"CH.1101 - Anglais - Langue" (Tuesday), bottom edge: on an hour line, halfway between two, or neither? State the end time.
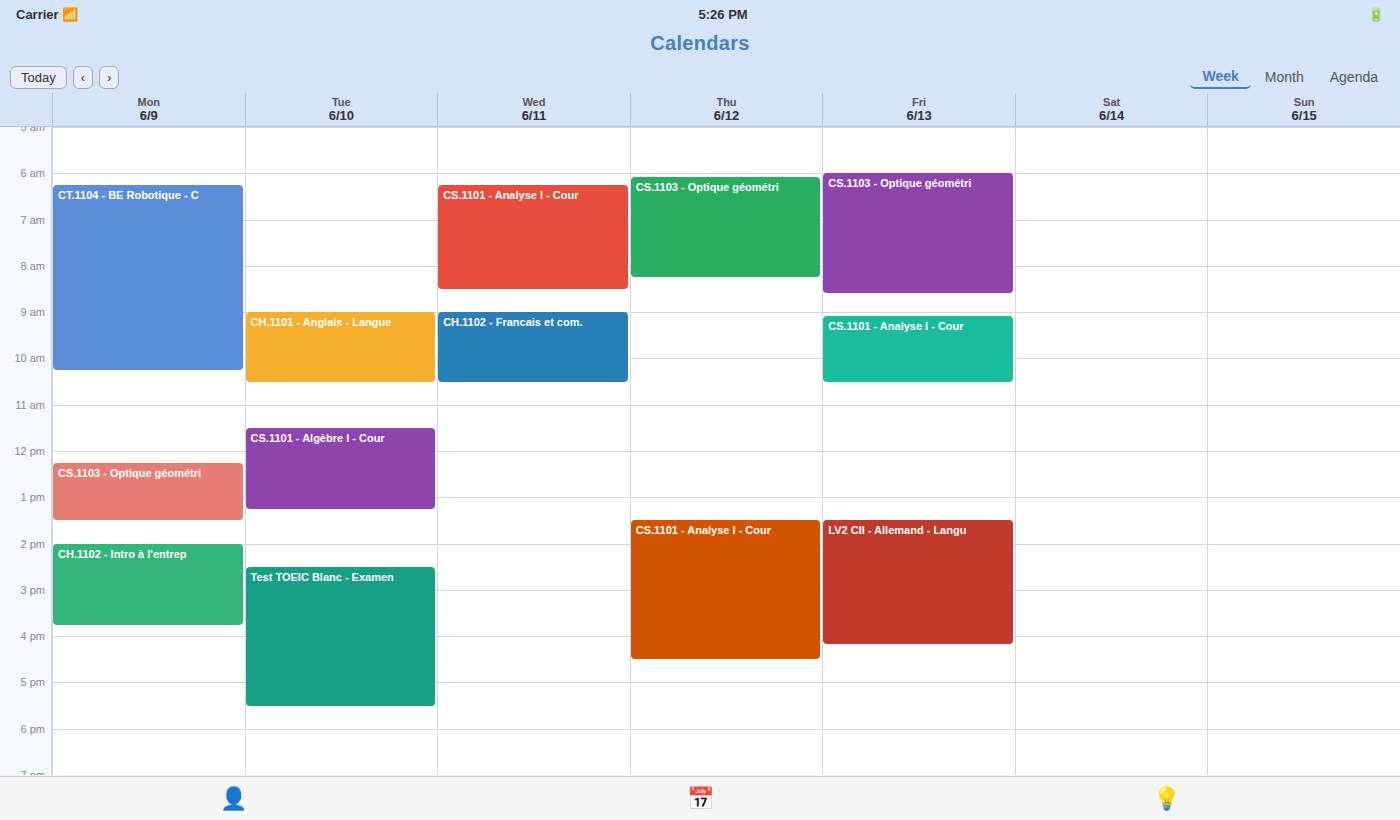
10:30 -- halfway between the 10:00 and 11:00 lines.